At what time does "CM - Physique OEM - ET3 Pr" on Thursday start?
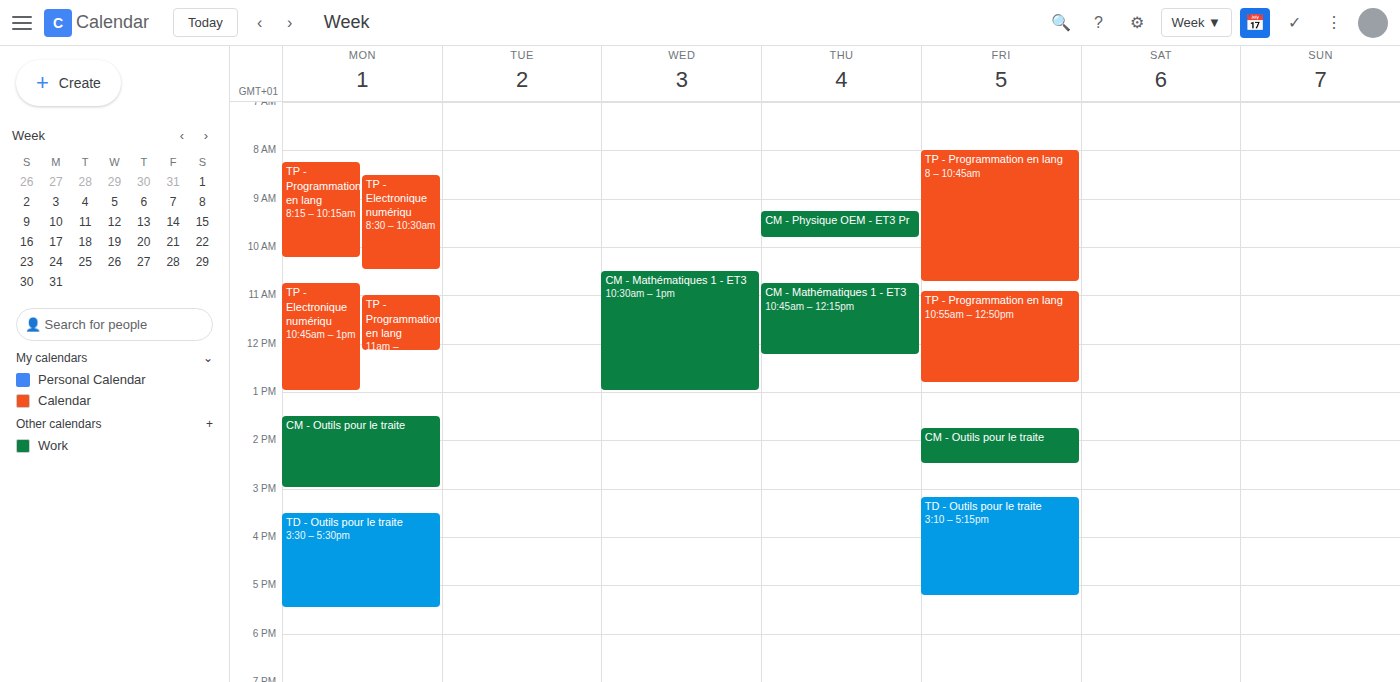
9:15 AM